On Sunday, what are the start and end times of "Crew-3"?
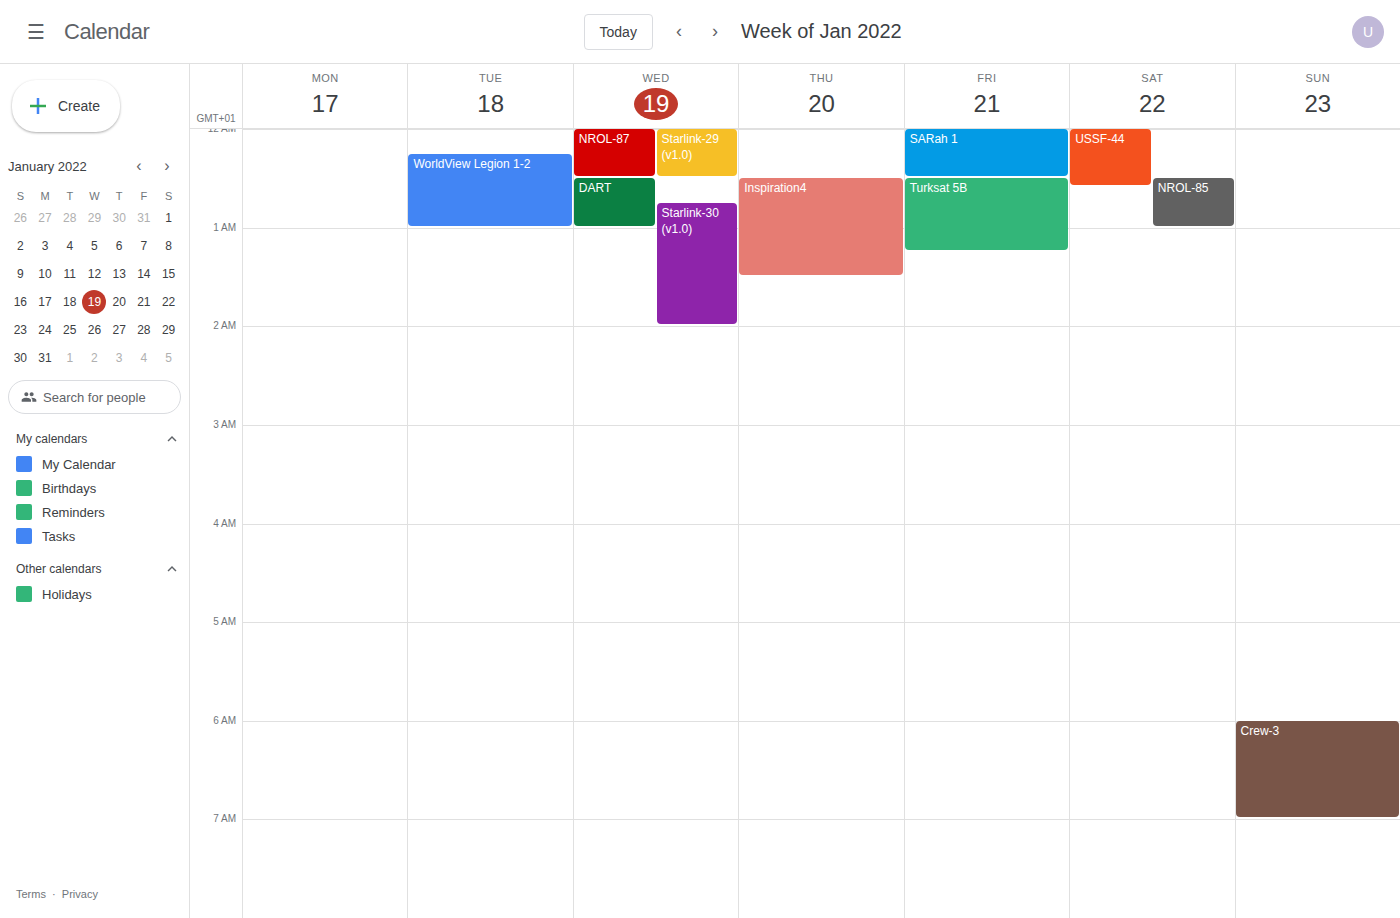
6:00 AM to 7:00 AM